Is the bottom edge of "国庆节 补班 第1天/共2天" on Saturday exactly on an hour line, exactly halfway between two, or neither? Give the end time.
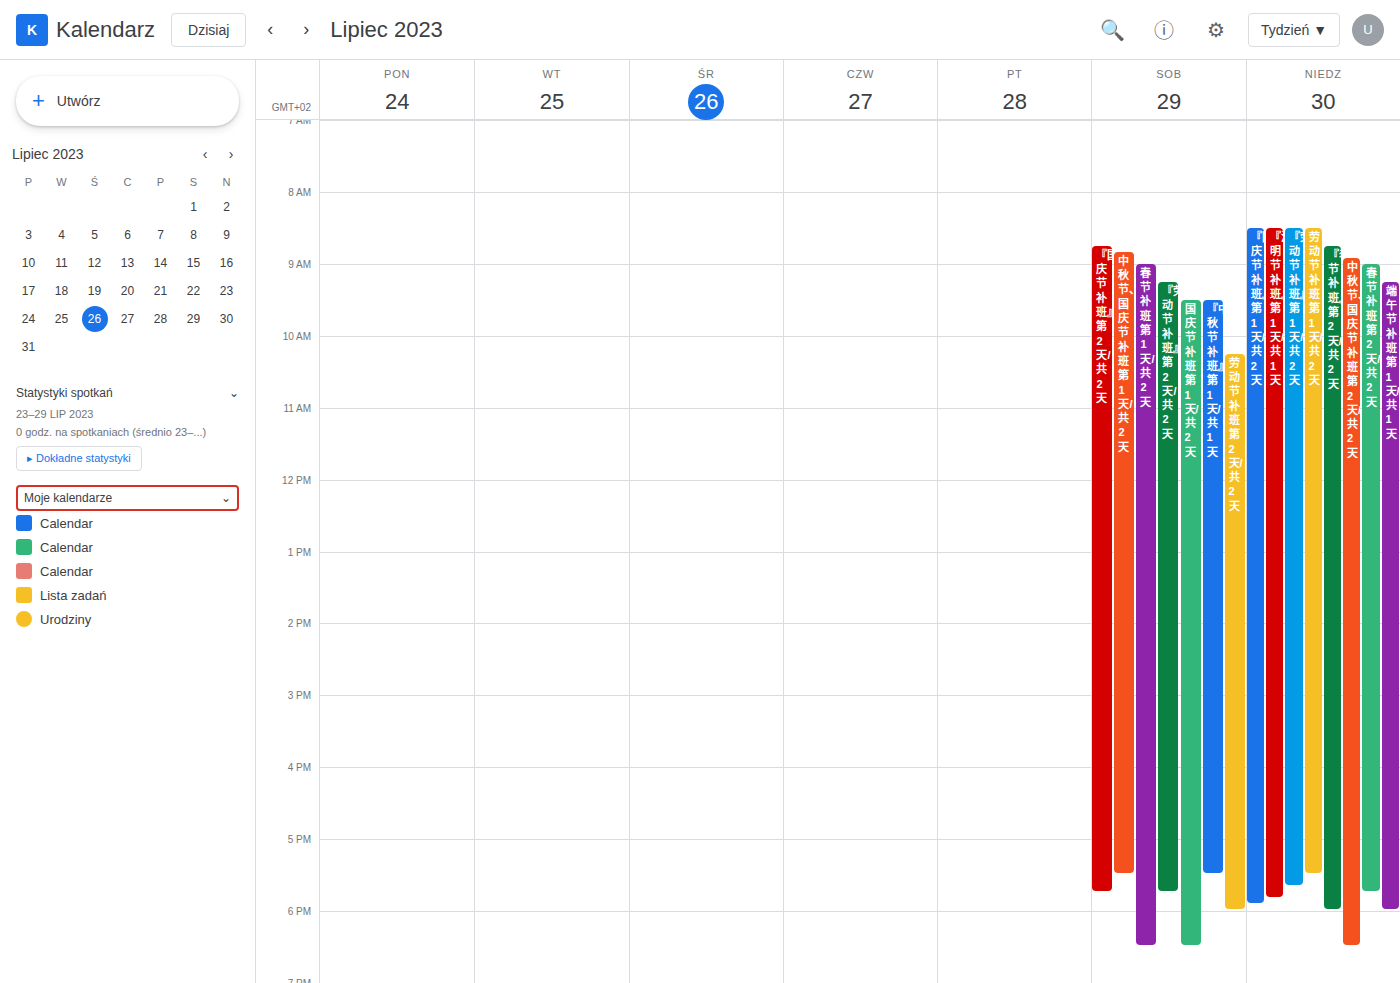
6:30 PM -- halfway between the 6 PM and 7 PM lines.